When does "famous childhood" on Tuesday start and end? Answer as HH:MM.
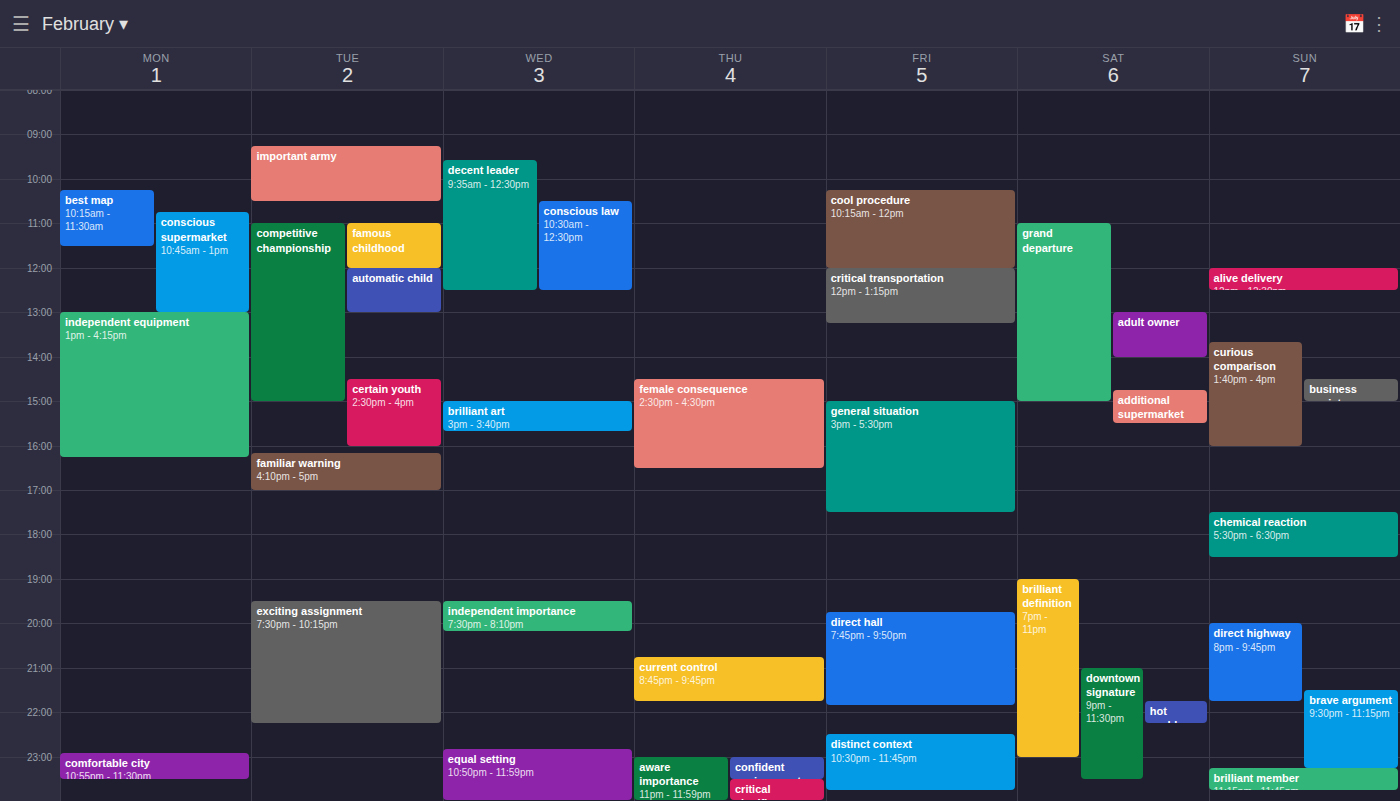
11:00 to 12:00